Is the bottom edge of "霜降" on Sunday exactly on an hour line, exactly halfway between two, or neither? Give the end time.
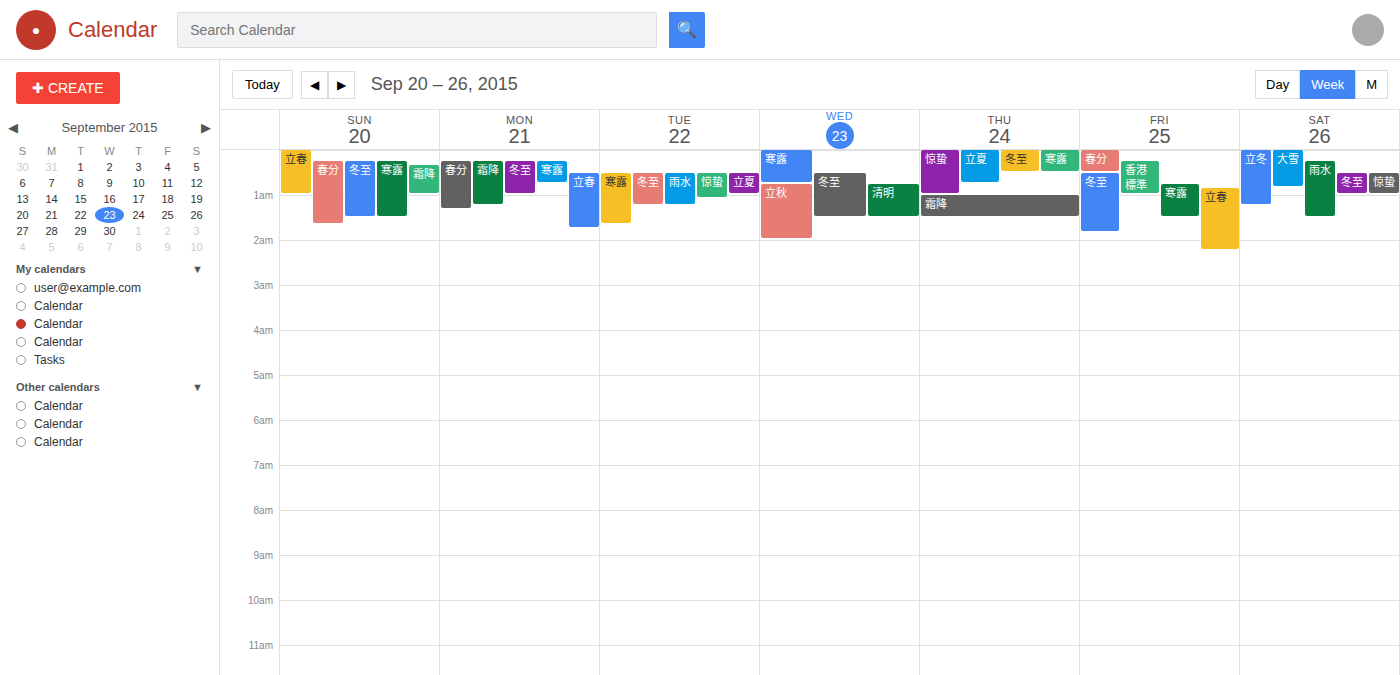
1:00 AM -- exactly on the 1 AM line.